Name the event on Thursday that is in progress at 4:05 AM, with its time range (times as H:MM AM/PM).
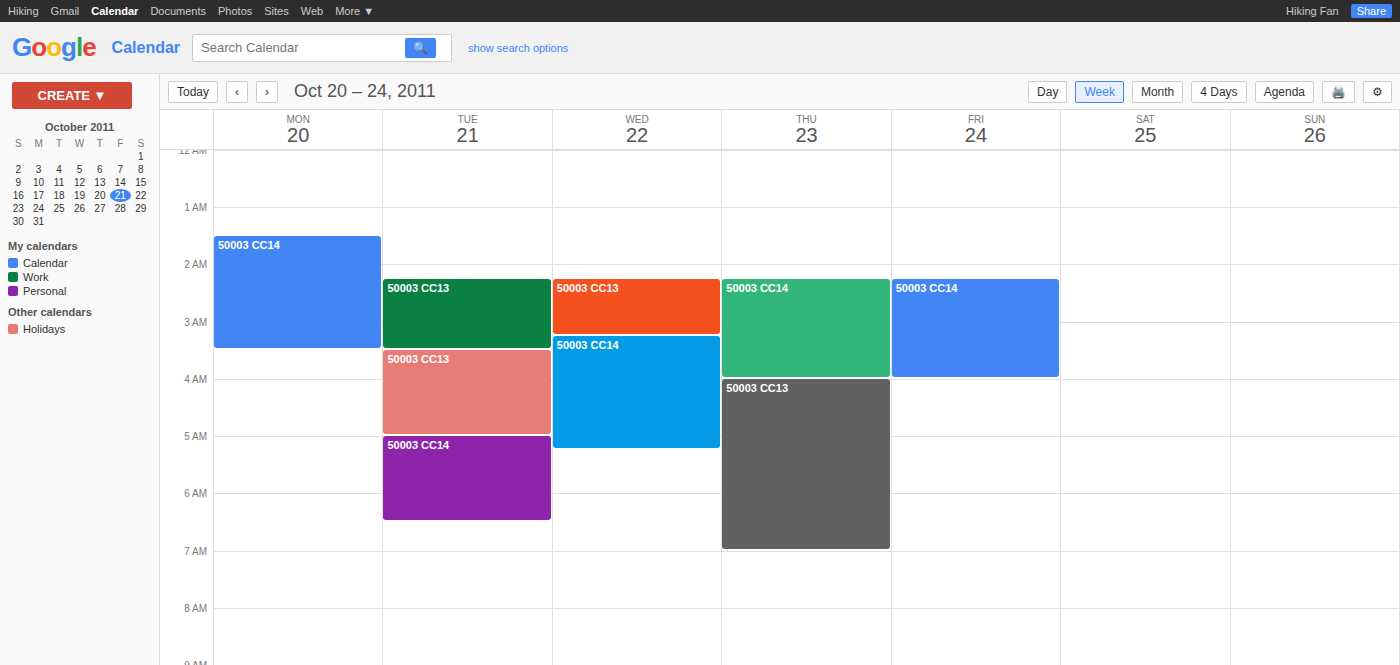
"50003 CC13", 4:00 AM to 7:00 AM